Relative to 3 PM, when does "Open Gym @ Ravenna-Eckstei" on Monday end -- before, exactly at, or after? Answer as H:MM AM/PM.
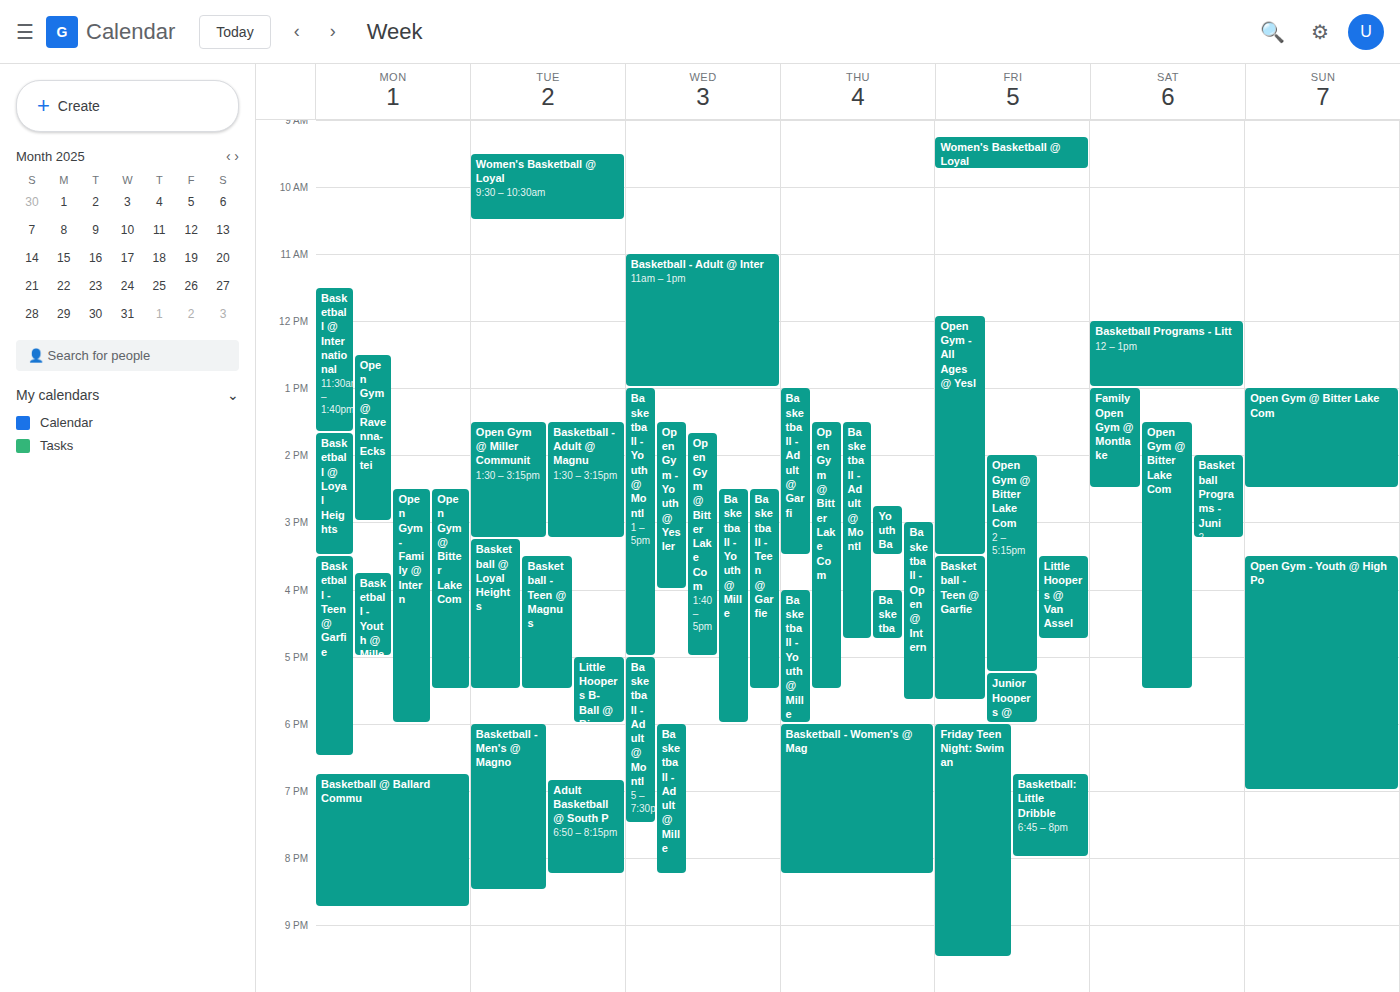
3:00 PM -- exactly at 3 PM, on the 3 PM line.